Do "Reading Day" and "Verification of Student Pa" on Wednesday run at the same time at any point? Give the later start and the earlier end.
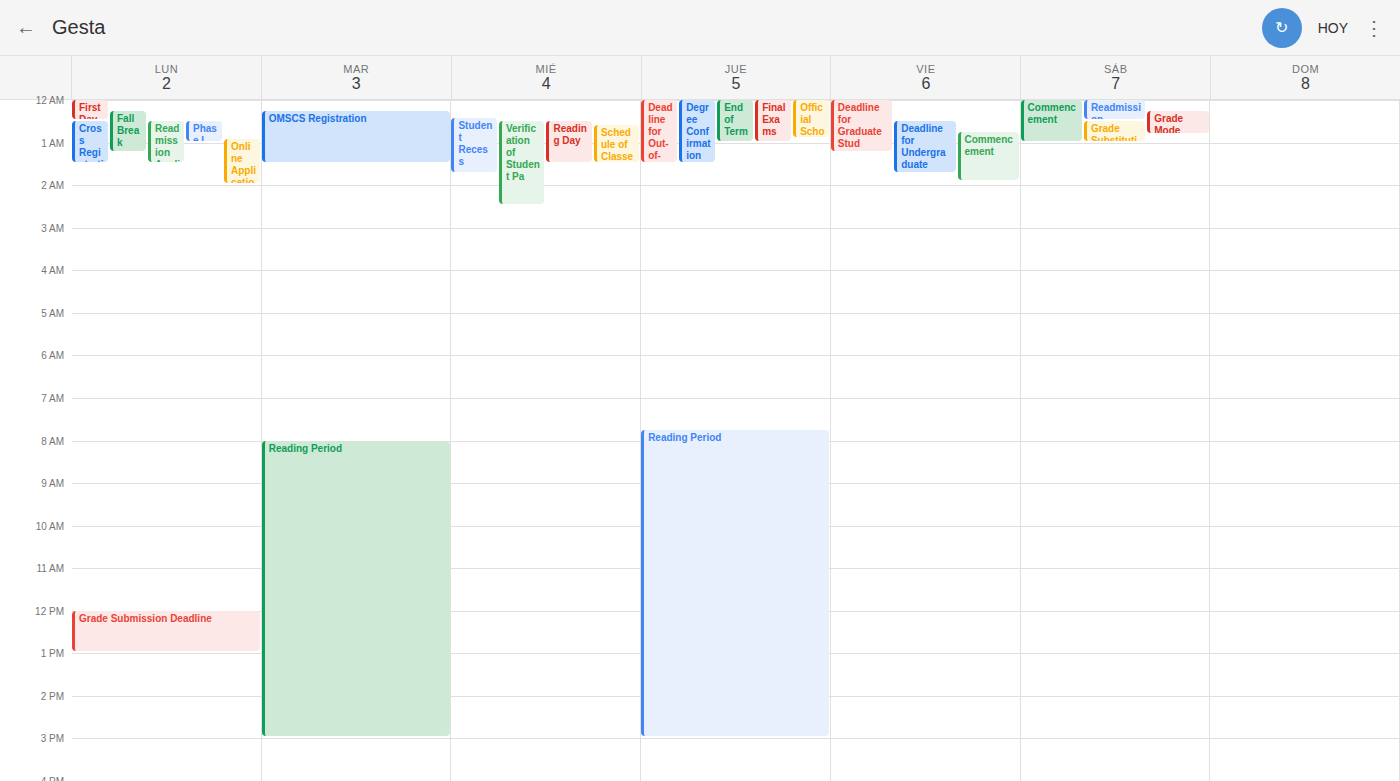
"Reading Day" runs 12:30 AM to 1:30 AM, inside "Verification of Student Pa" -- they overlap.